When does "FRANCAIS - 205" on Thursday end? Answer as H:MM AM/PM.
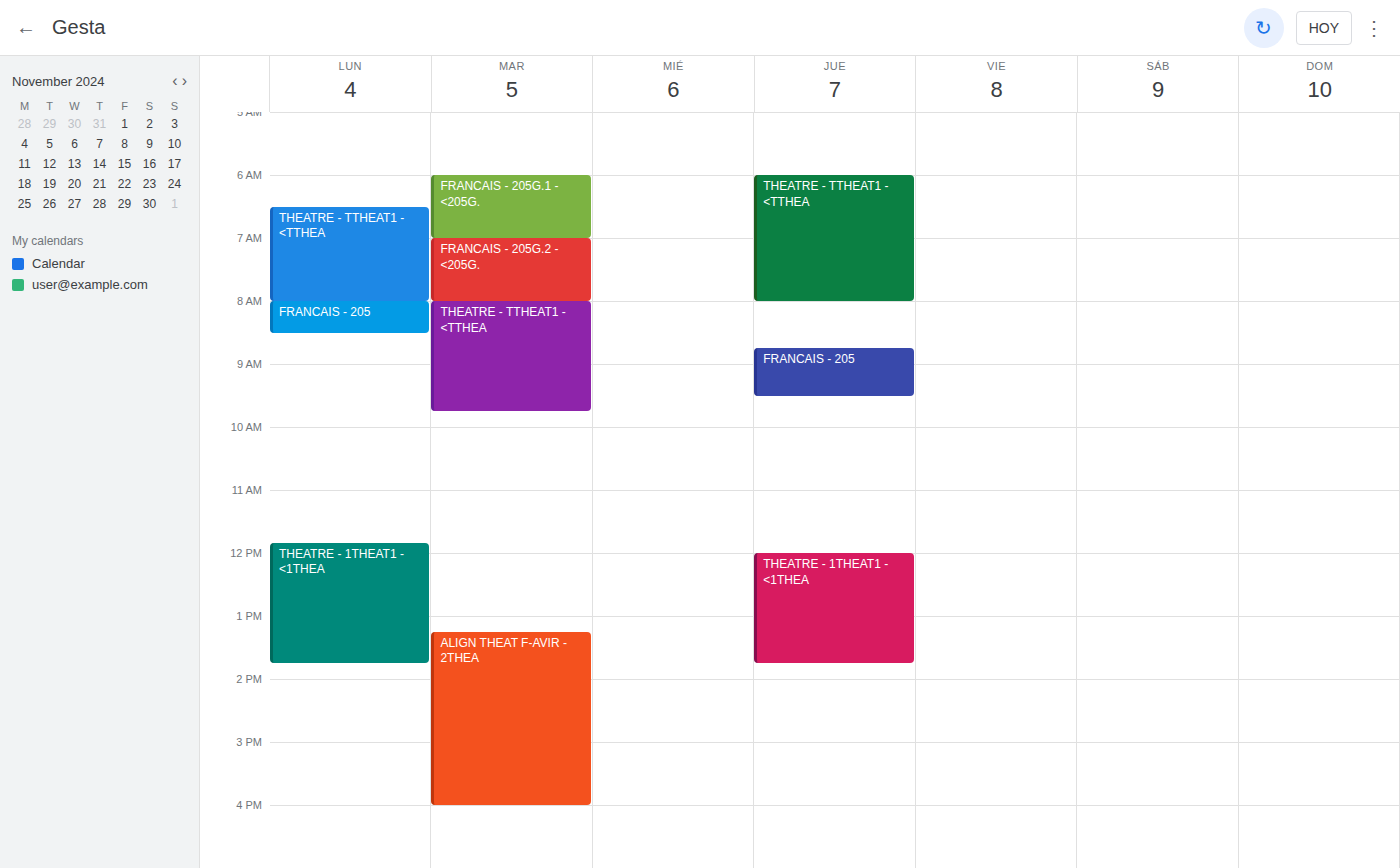
9:30 AM